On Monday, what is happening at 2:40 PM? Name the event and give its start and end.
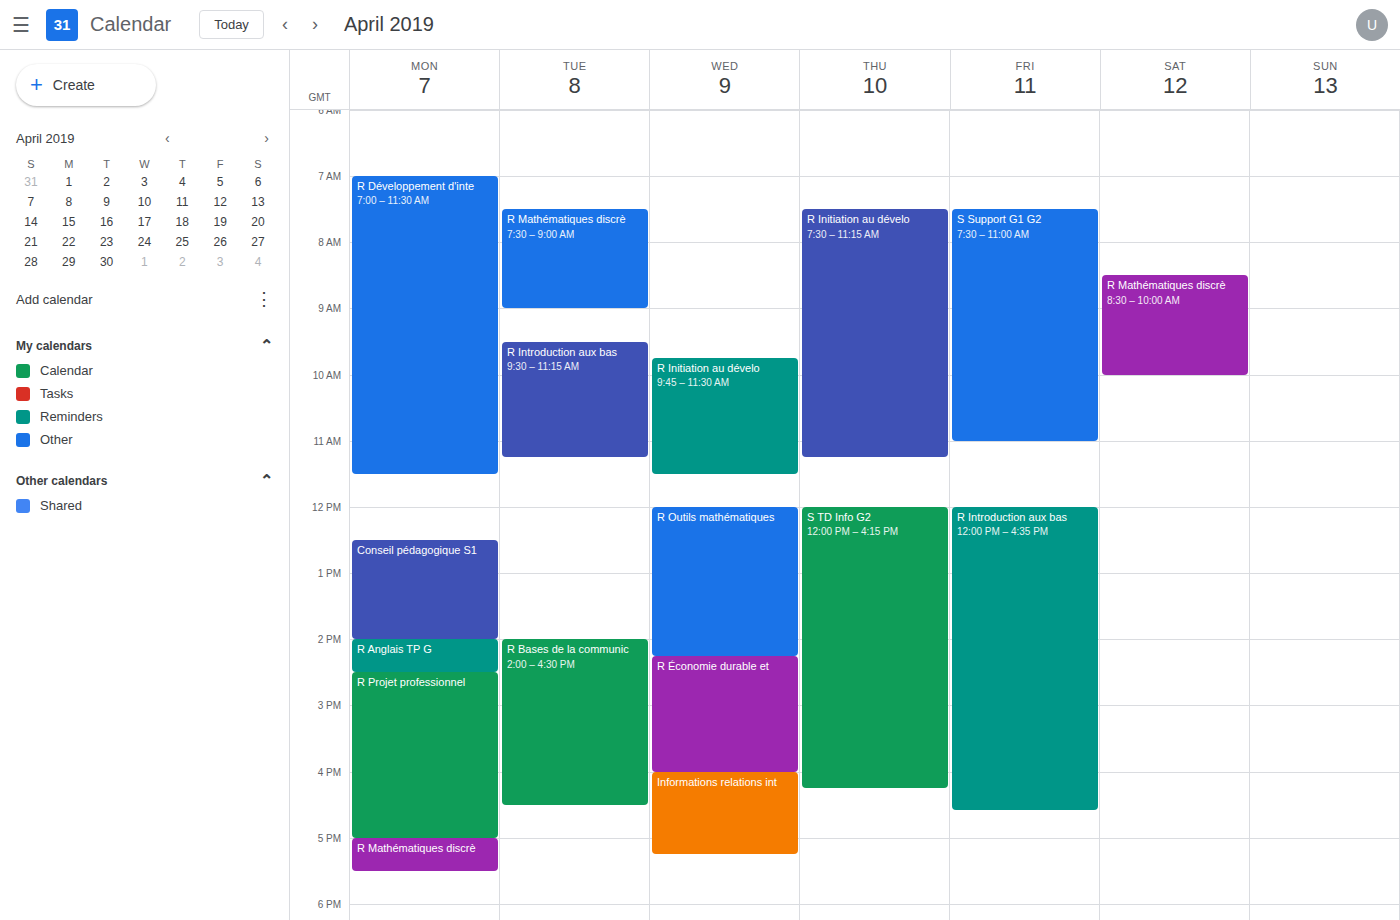
"R Projet professionnel", 2:30 PM to 5:00 PM